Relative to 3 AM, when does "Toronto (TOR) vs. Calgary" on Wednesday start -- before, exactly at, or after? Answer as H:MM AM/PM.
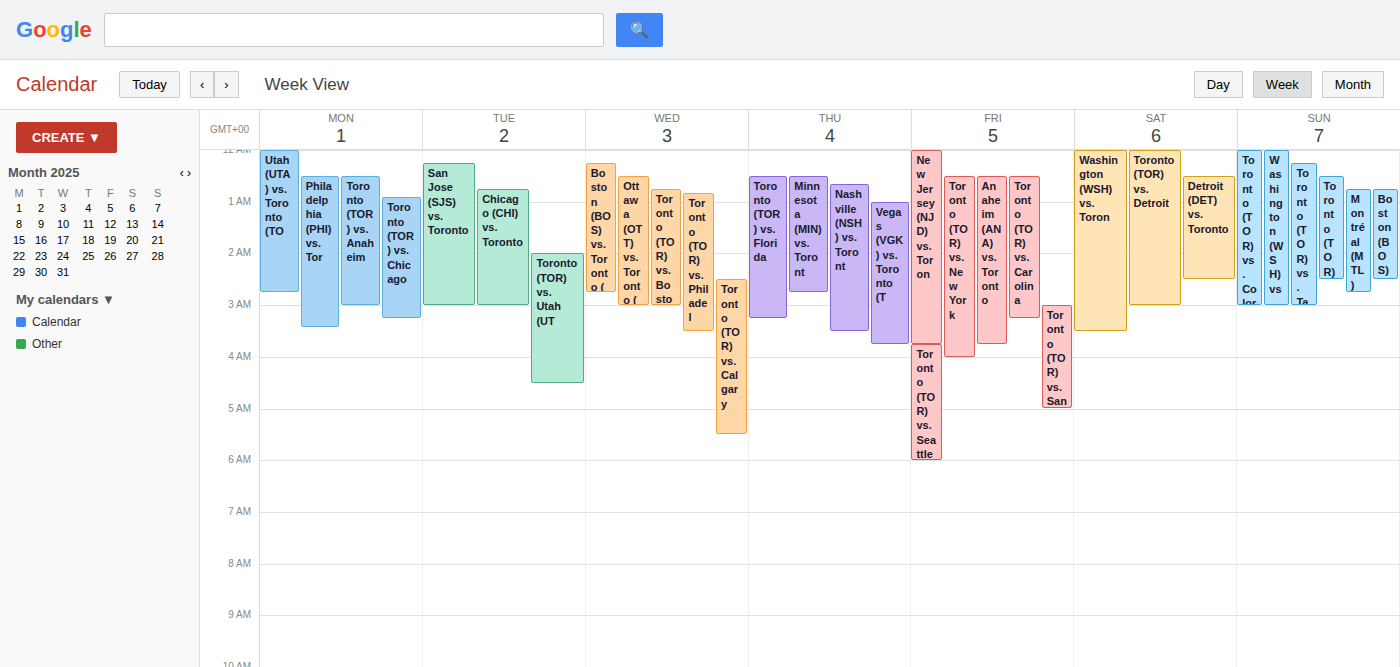
2:30 AM -- before 3 AM, 30 minutes above the 3 AM line.